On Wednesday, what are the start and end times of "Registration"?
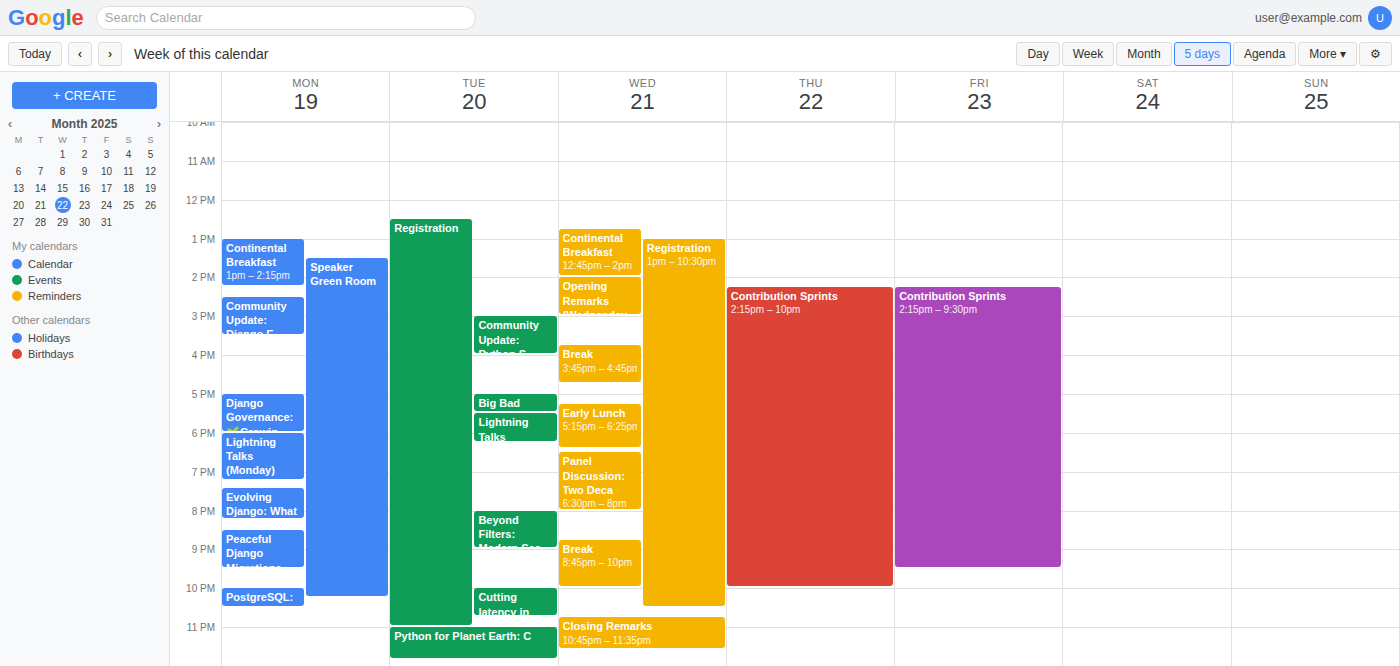
1:00 PM to 10:30 PM